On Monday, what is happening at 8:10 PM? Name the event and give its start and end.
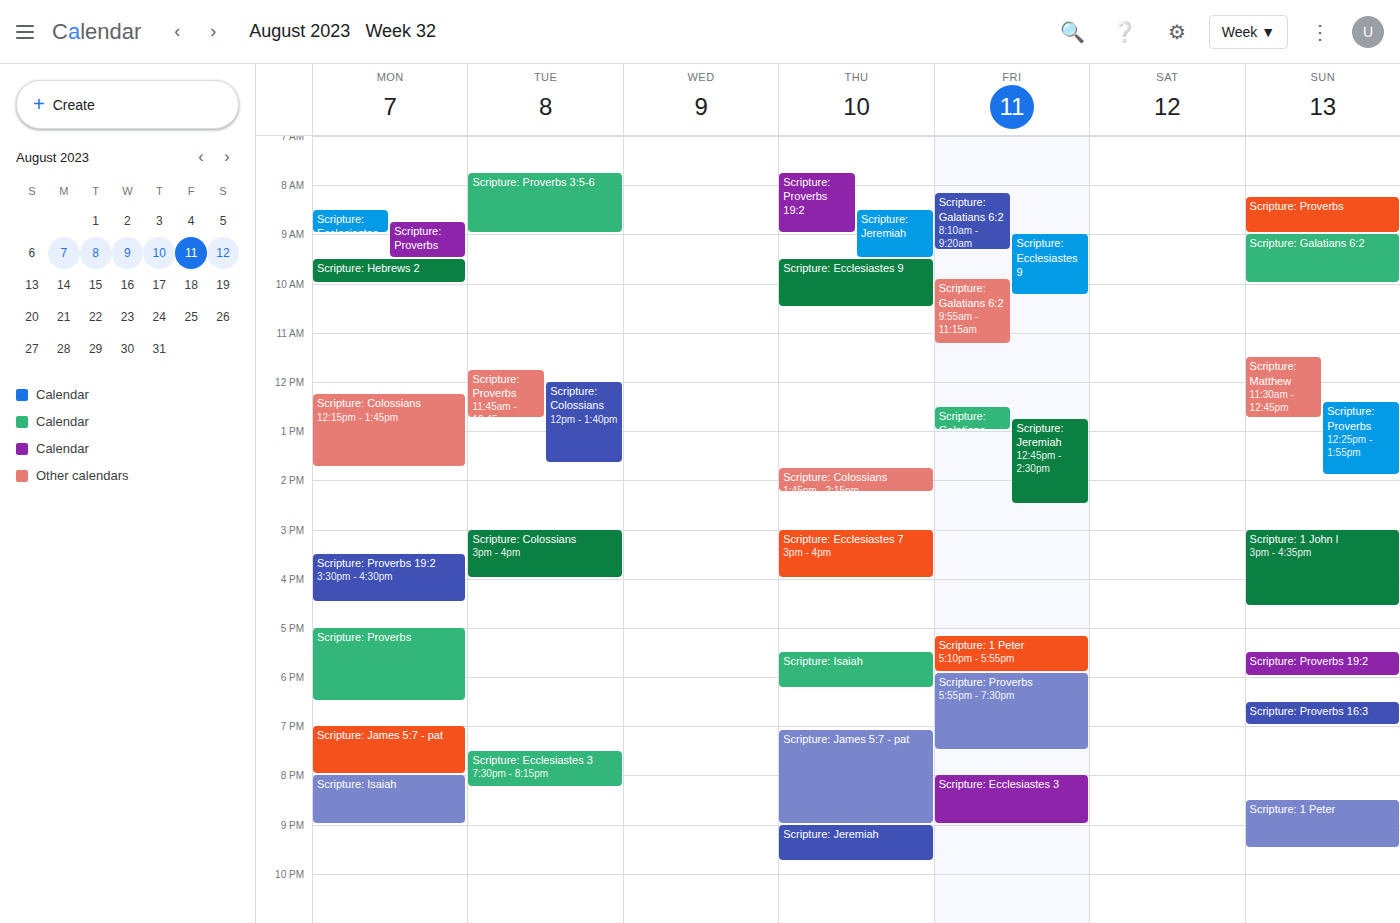
"Scripture: Isaiah", 8:00 PM to 9:00 PM